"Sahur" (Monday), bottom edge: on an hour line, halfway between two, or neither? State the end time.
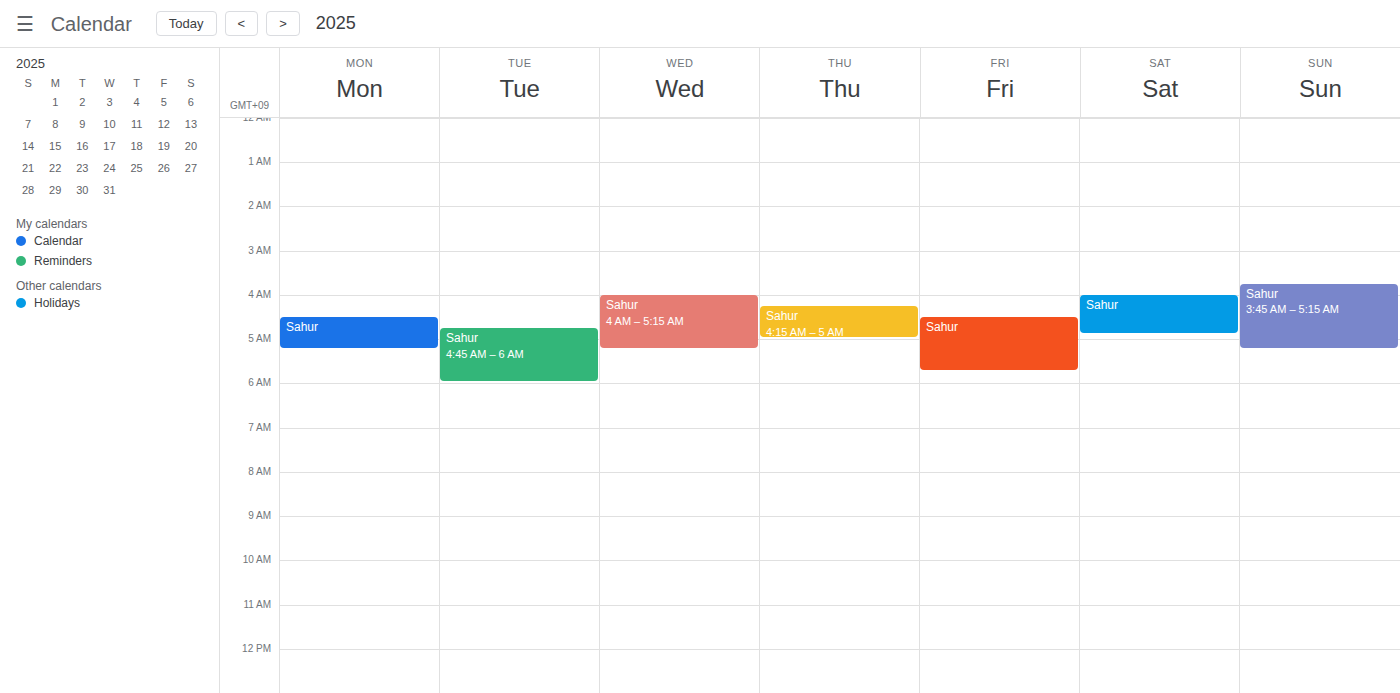
5:15 AM -- neither: a quarter of the way from the 5 AM line to the 6 AM line.